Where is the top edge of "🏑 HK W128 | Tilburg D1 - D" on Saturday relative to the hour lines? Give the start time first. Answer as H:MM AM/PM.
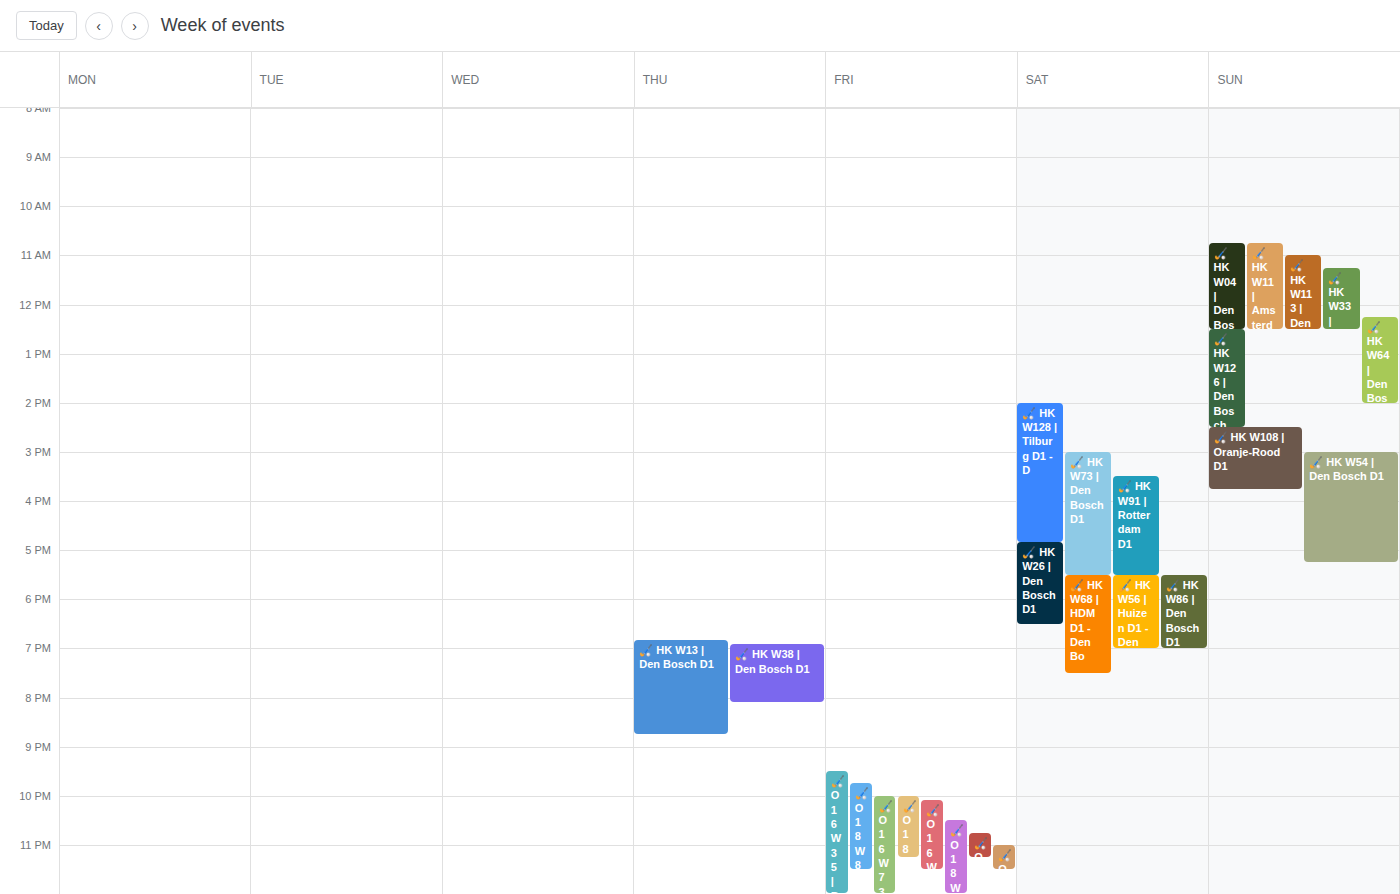
2:00 PM -- exactly on the 2 PM line.